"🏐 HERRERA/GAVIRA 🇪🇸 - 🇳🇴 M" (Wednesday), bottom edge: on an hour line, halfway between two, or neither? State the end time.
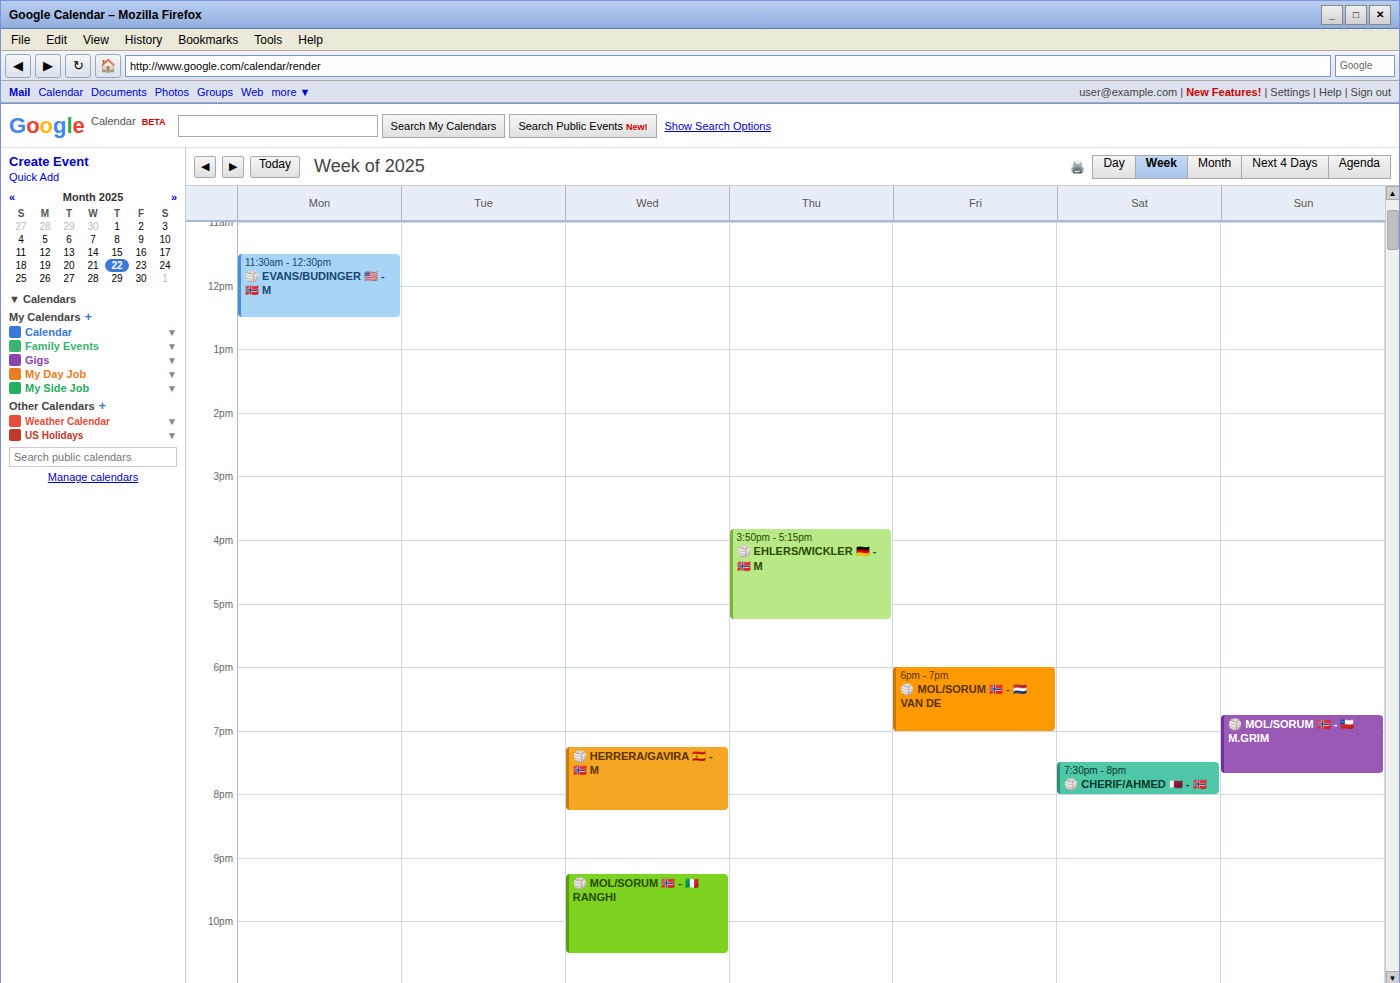
8:15 PM -- neither: a quarter of the way from the 8 PM line to the 9 PM line.